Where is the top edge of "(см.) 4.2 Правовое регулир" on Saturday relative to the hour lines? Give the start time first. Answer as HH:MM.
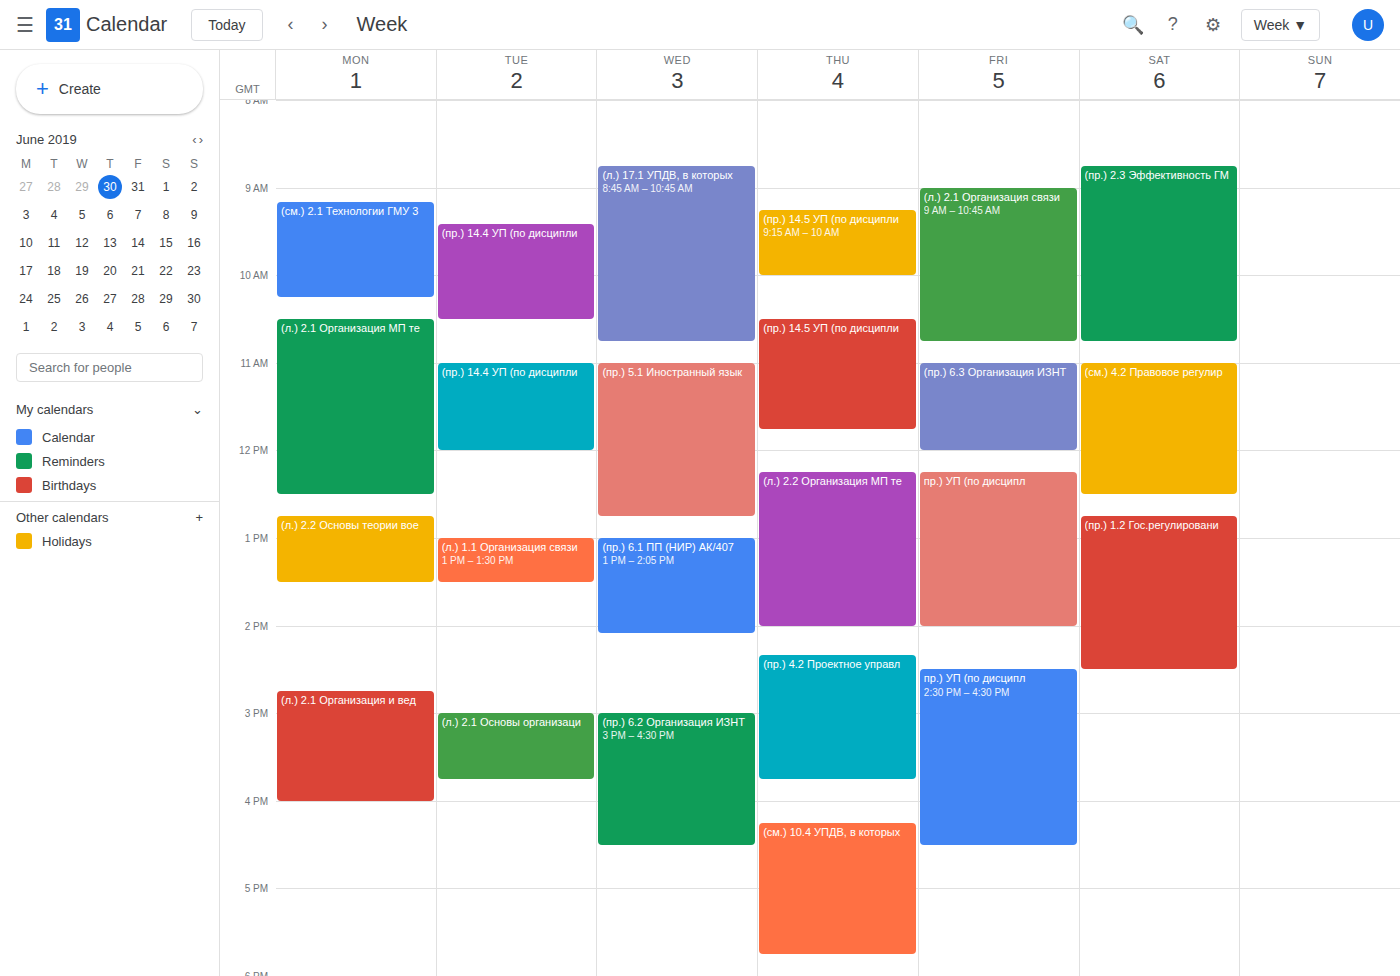
11:00 -- exactly on the 11:00 line.